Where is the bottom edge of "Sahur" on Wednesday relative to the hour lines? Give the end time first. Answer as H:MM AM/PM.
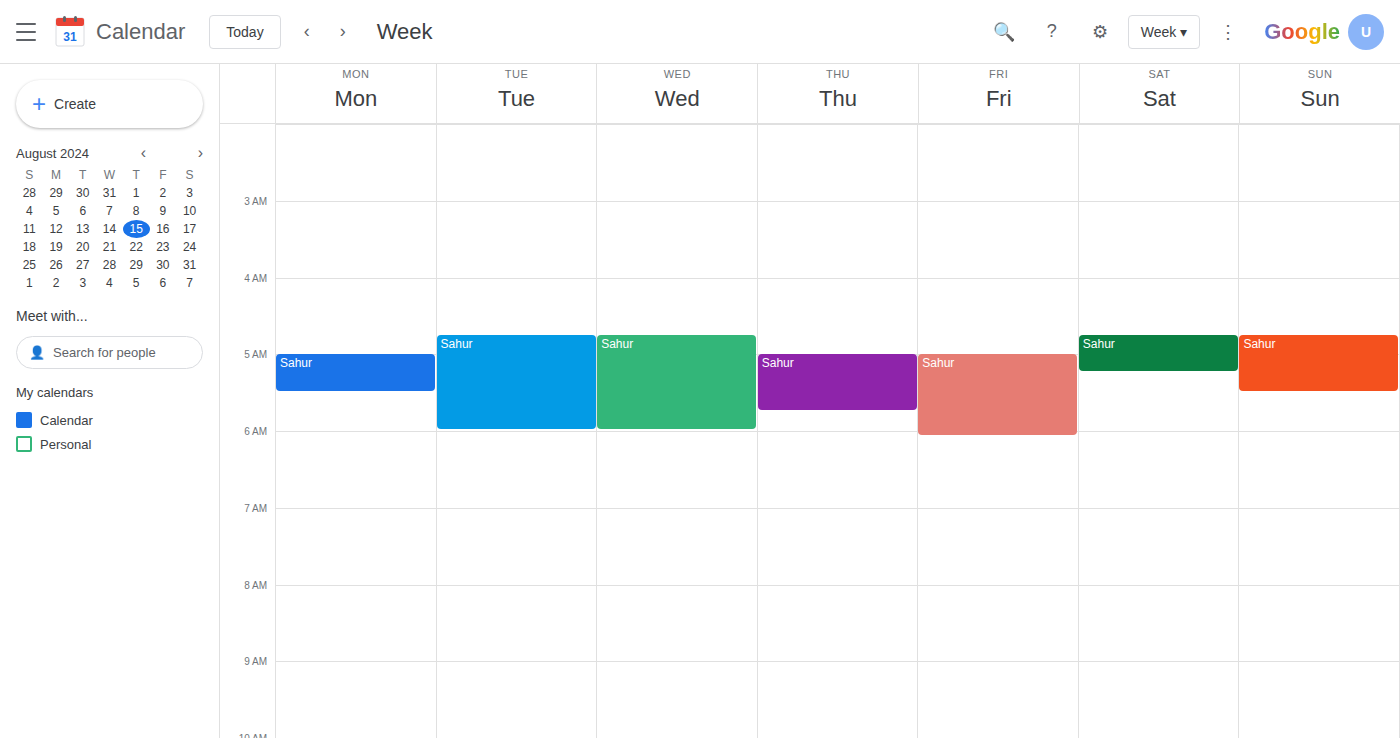
6:00 AM -- exactly on the 6 AM line.